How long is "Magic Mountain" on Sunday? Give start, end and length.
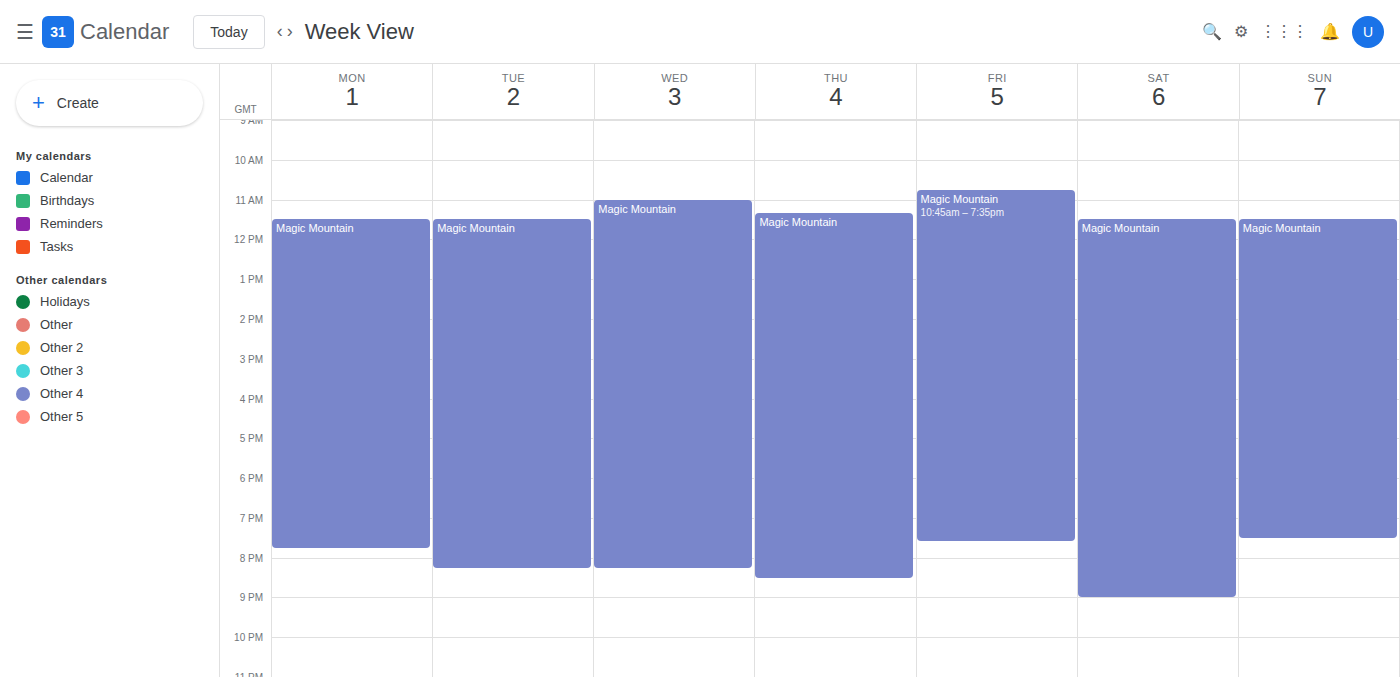
11:30 AM to 7:30 PM, 8 hours